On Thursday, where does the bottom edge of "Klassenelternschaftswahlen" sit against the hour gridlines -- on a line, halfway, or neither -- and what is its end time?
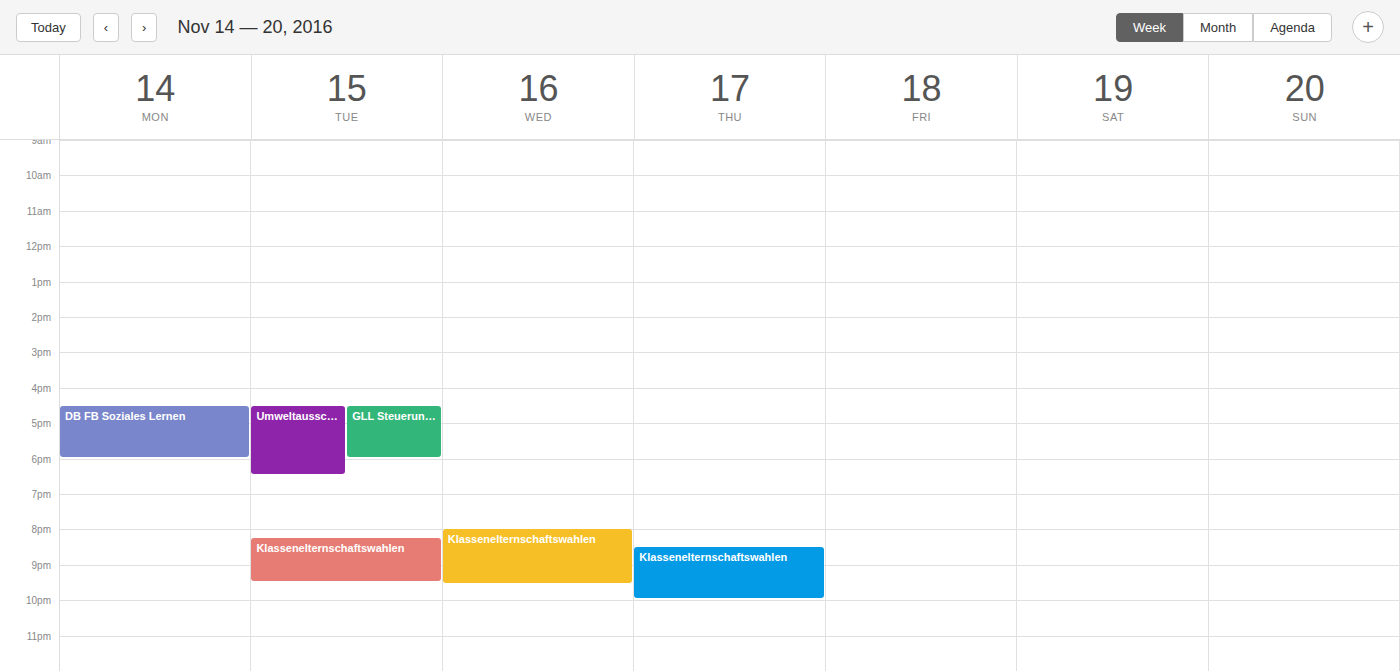
10:00 PM -- exactly on the 10 PM line.